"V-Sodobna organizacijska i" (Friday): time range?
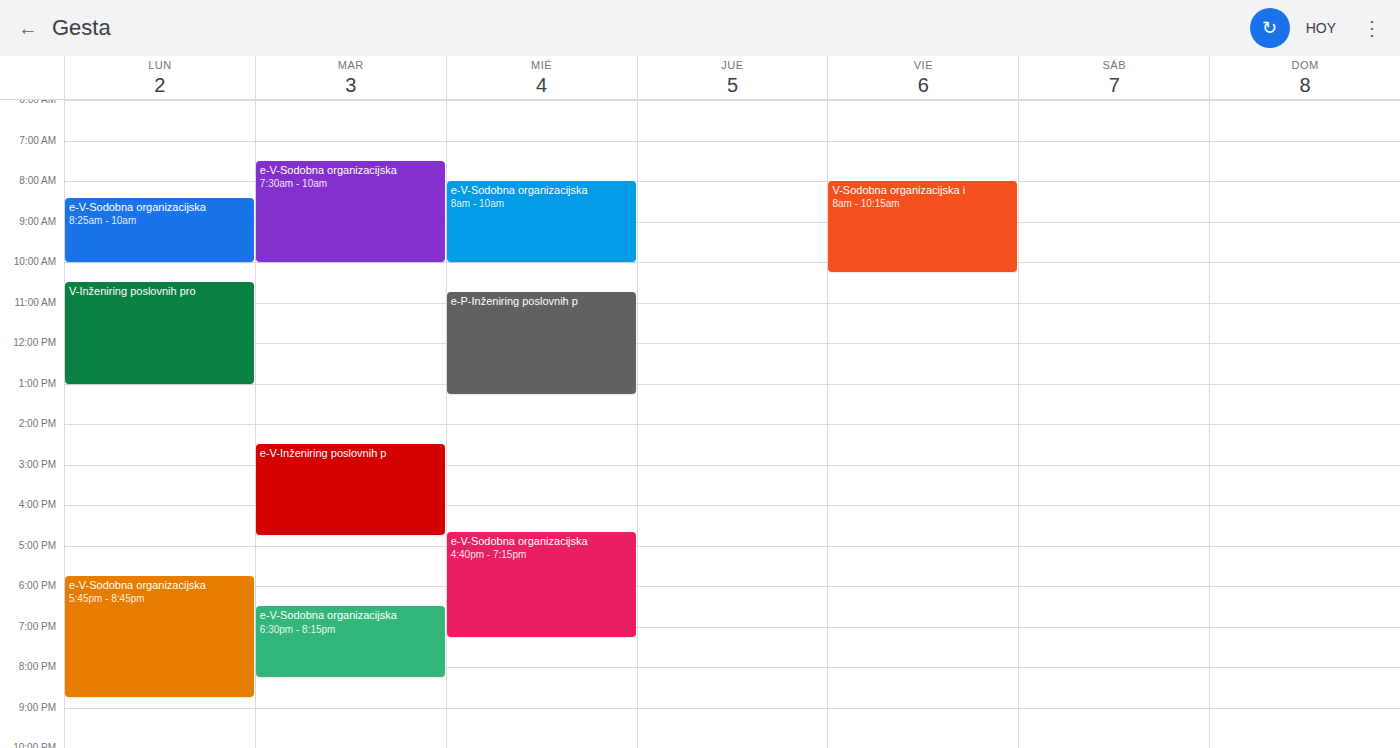
8:00 AM to 10:15 AM